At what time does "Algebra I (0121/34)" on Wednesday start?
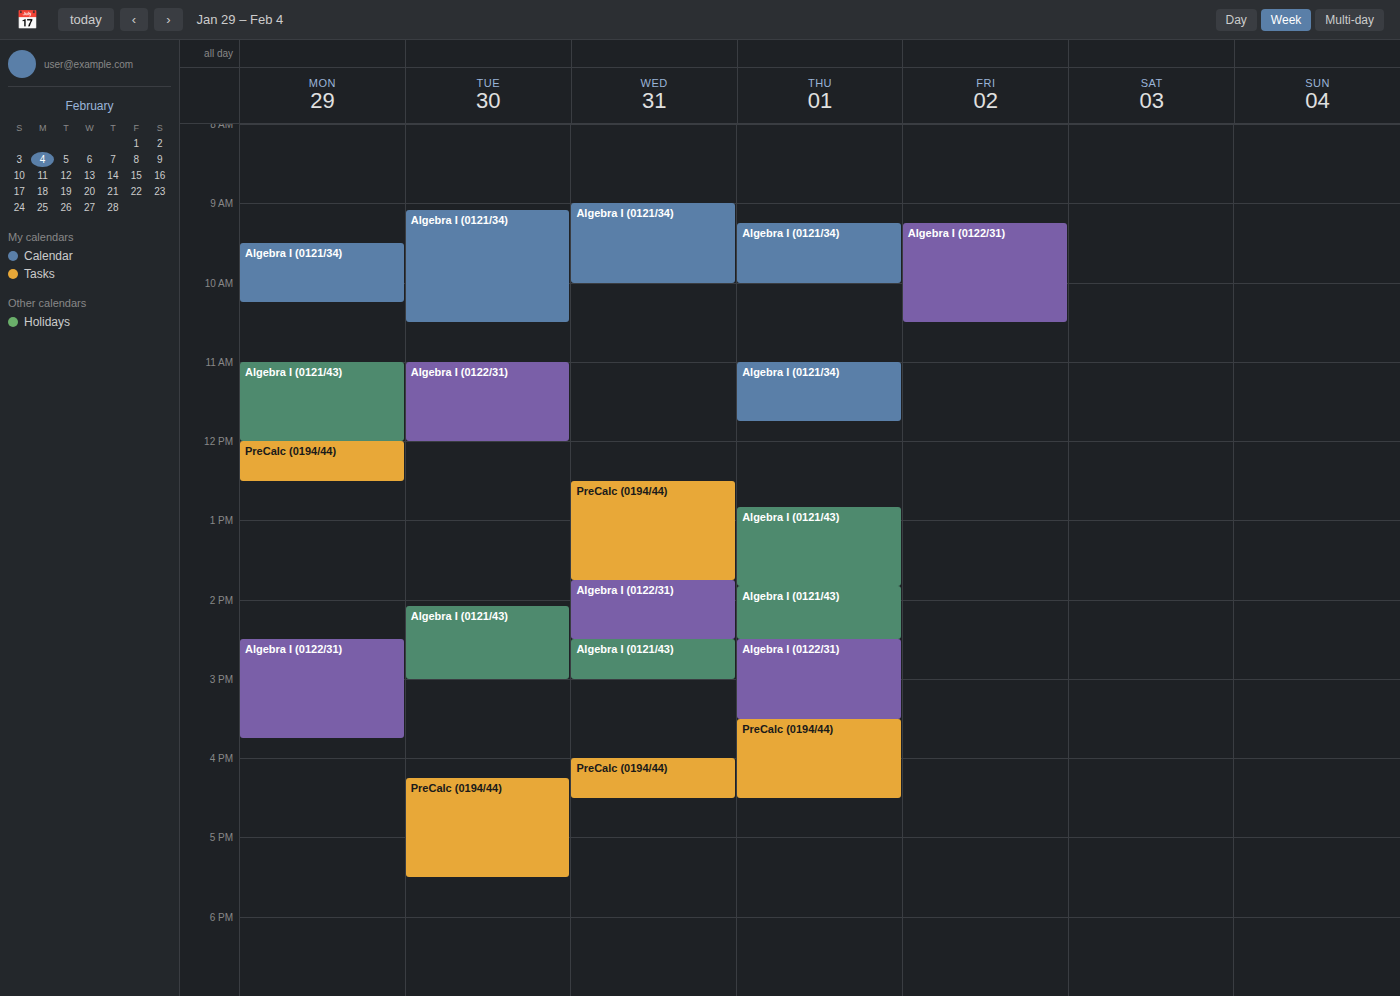
09:00